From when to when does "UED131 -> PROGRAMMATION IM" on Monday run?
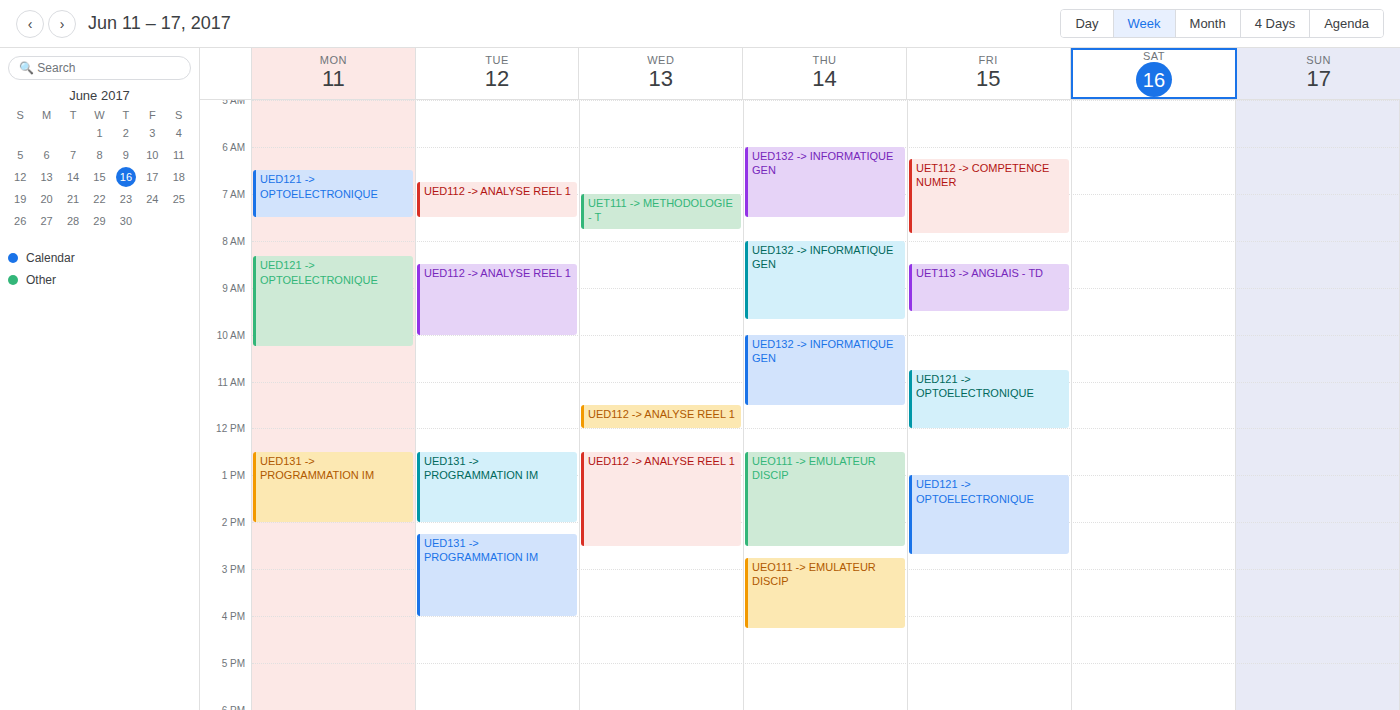
12:30 PM to 2:00 PM